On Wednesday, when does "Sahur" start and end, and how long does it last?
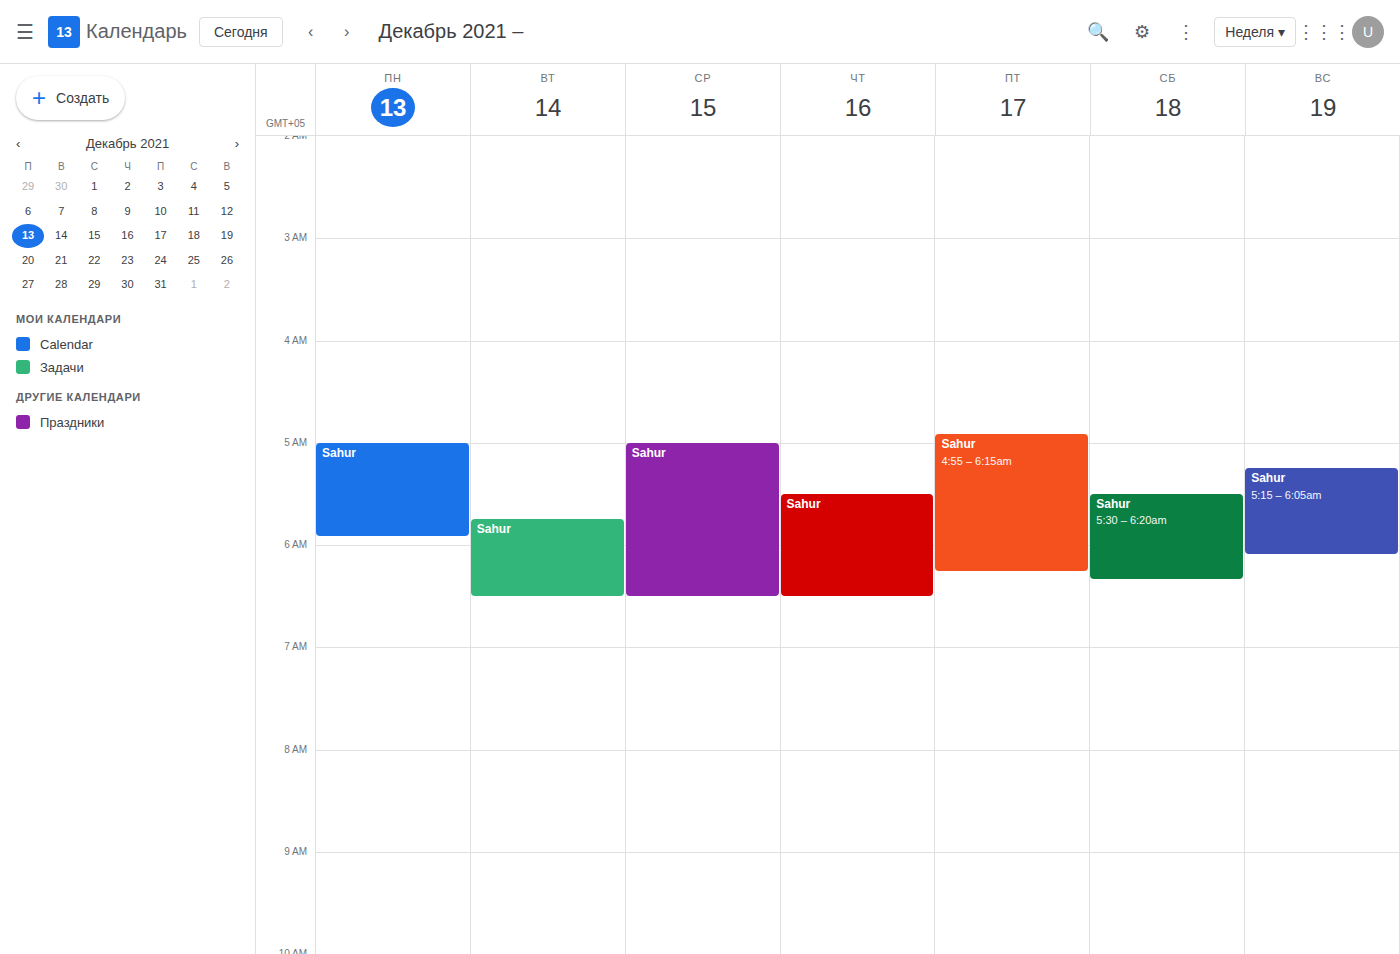
5:00 AM to 6:30 AM, 1 hour 30 minutes